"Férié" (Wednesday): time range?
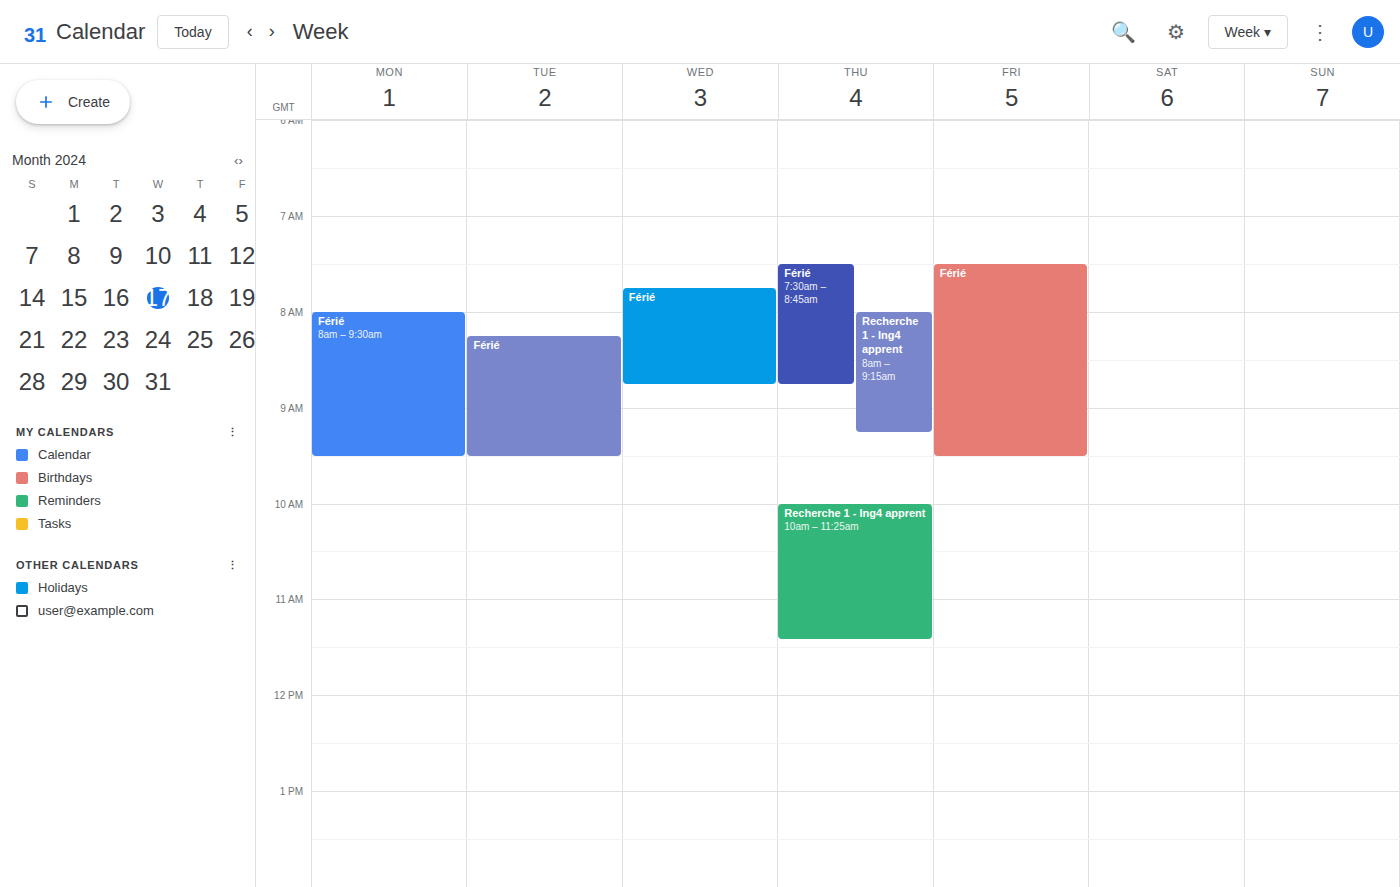
7:45 AM to 8:45 AM